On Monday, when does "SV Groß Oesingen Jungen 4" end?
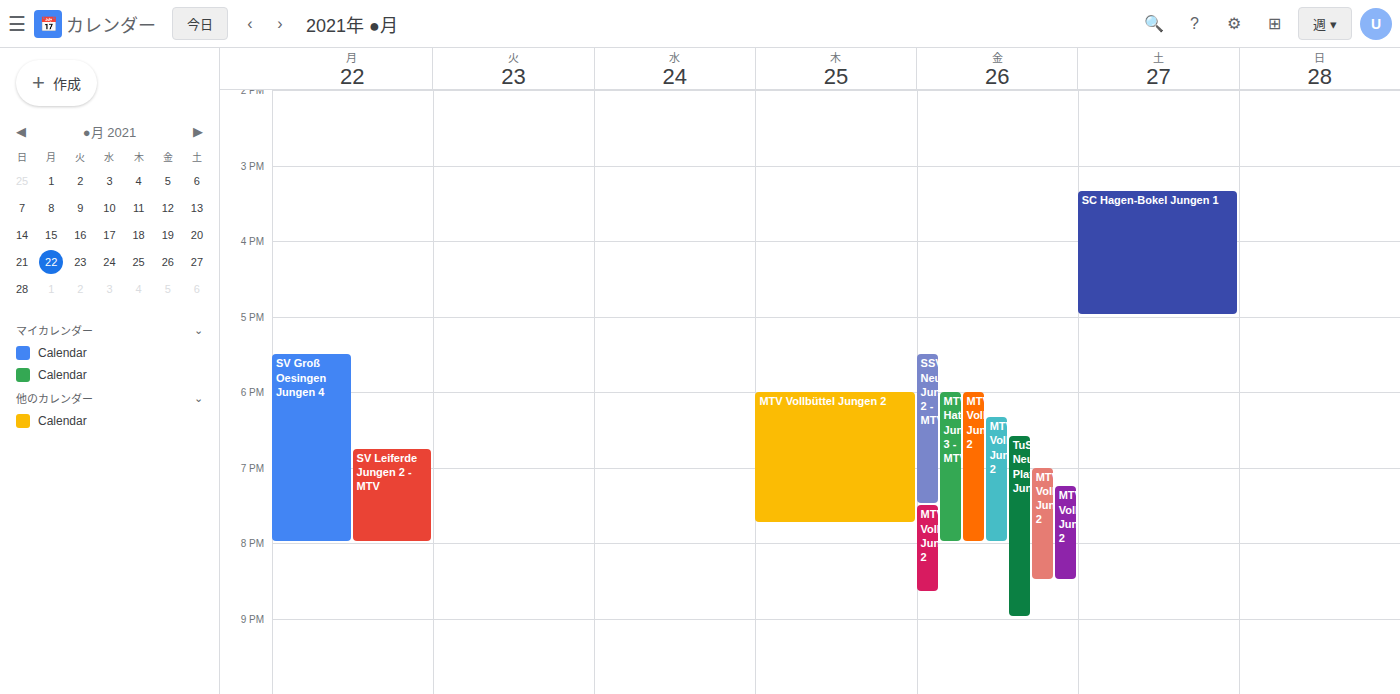
8:00 PM